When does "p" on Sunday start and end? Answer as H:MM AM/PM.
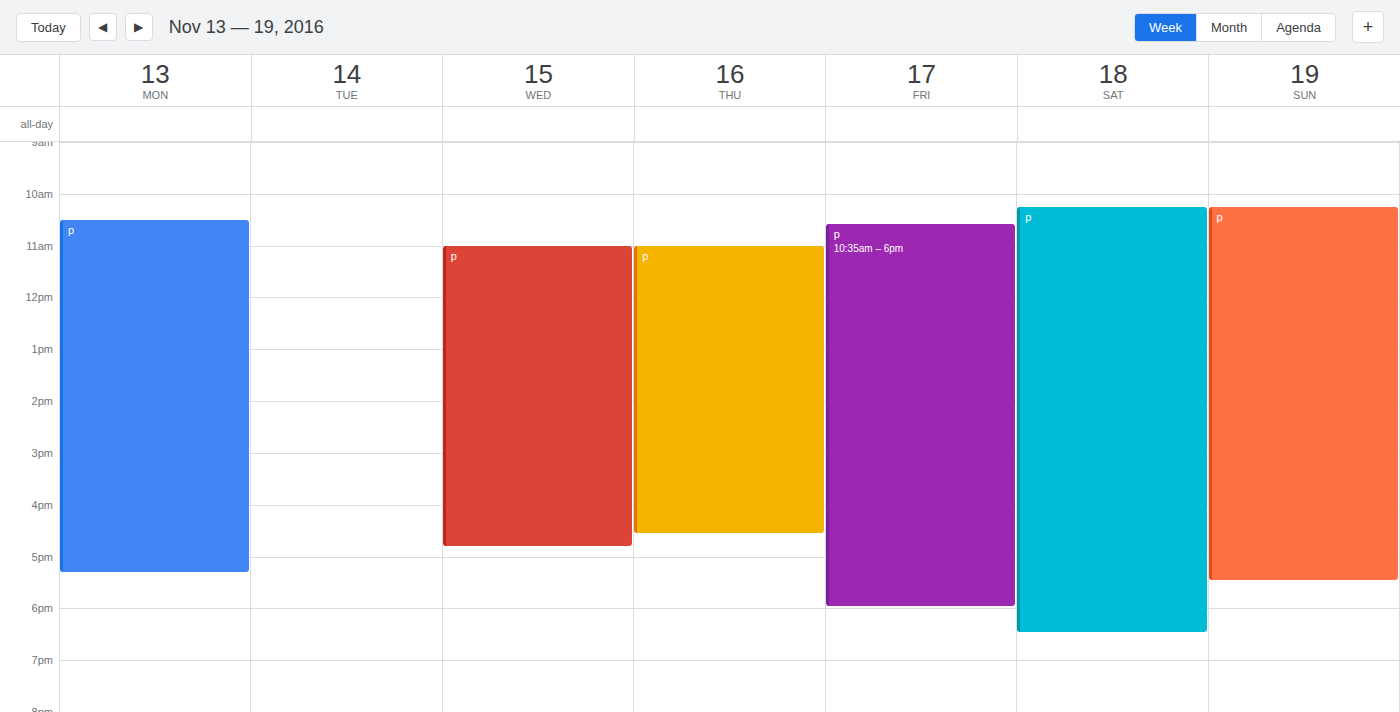
10:15 AM to 5:30 PM